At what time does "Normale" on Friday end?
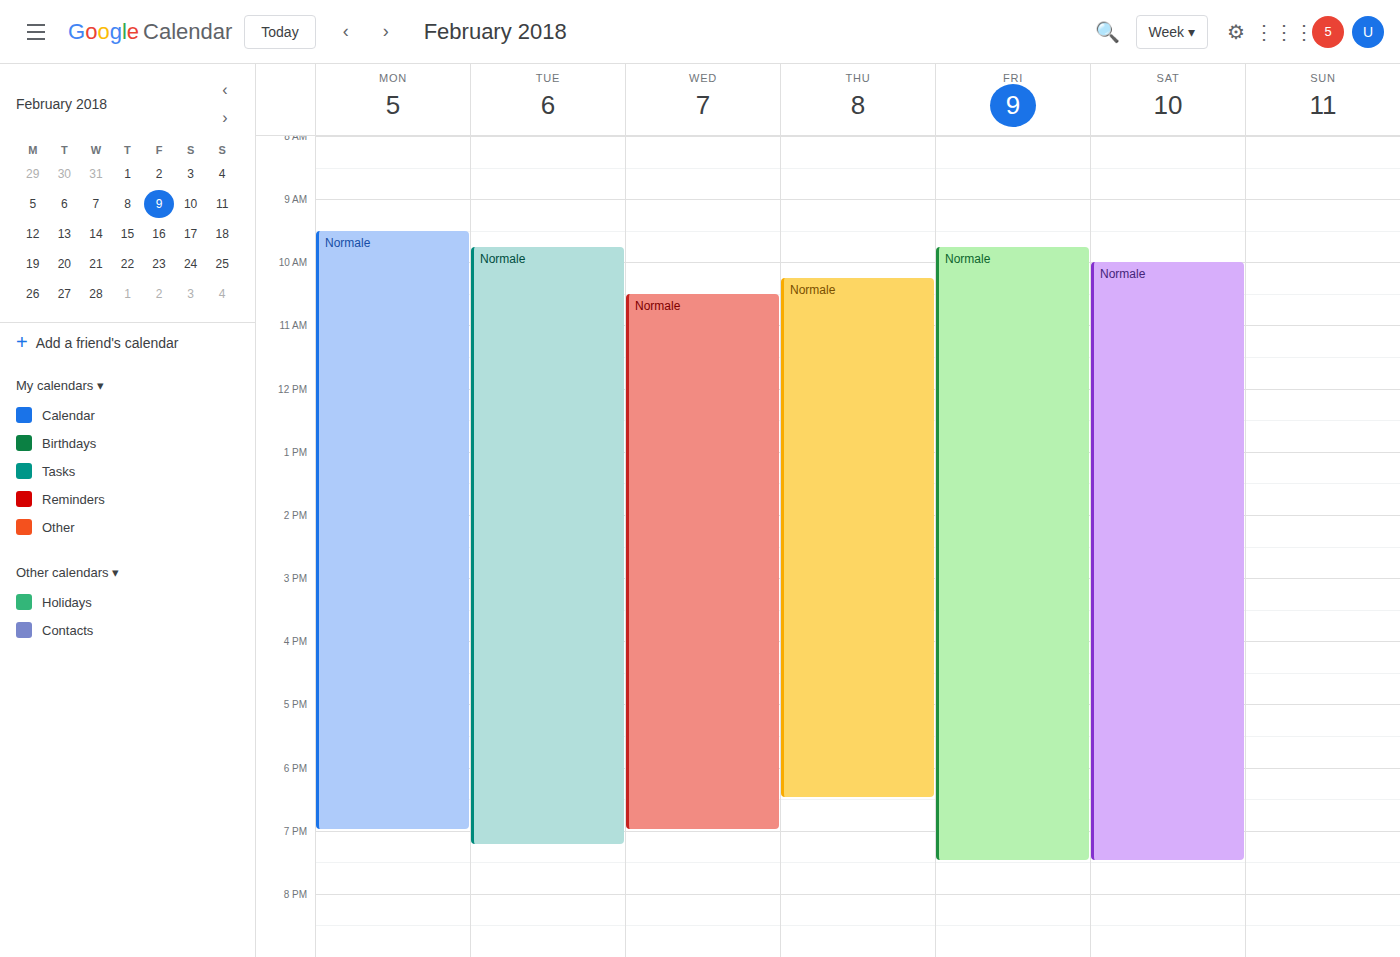
7:30 PM